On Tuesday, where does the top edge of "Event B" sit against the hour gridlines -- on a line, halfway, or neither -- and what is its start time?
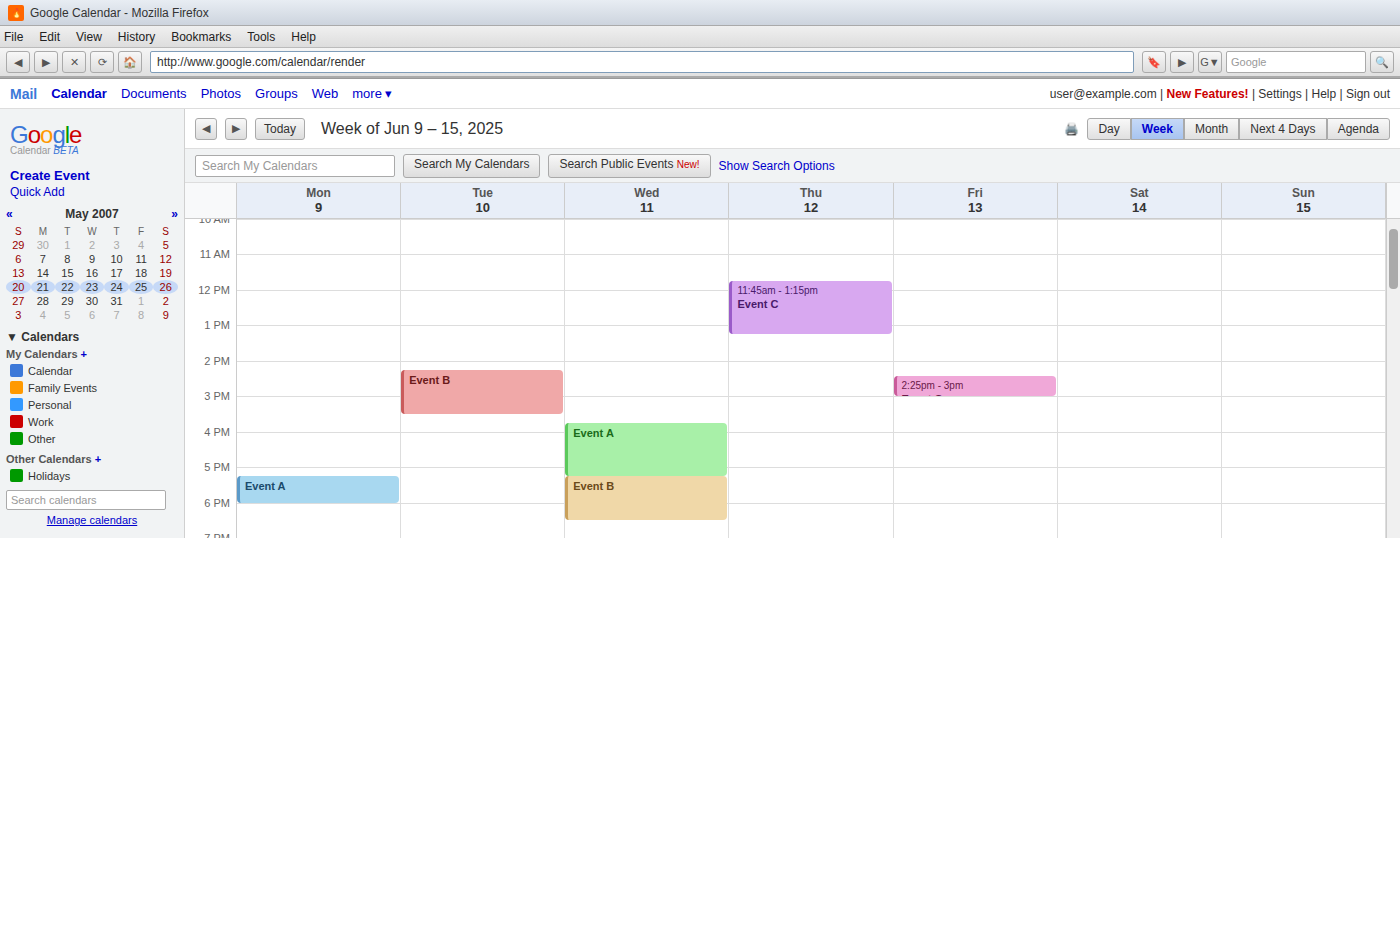
2:15 PM -- neither: a quarter of the way from the 2 PM line to the 3 PM line.